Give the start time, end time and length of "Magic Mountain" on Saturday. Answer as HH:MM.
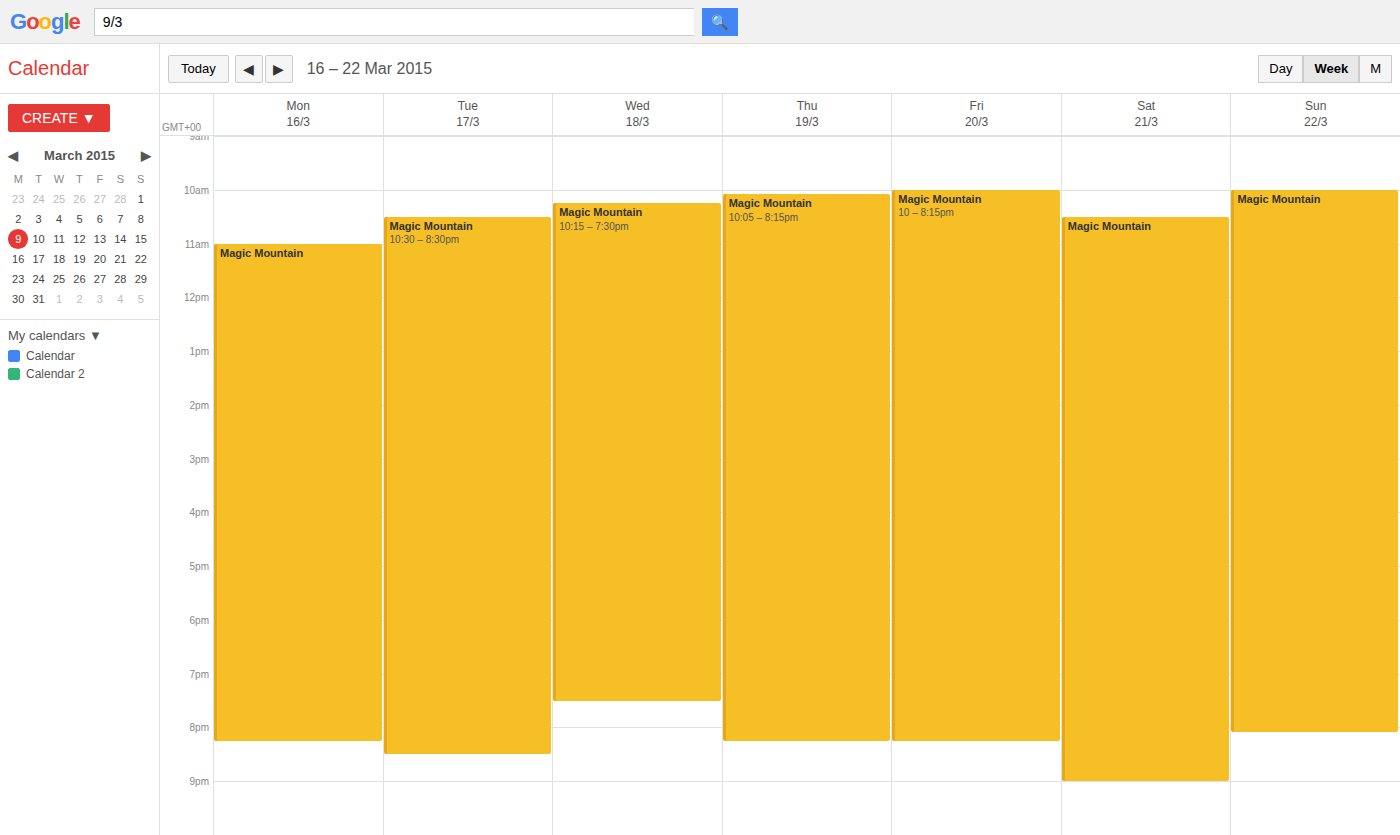
10:30 to 21:00, 10 hours 30 minutes